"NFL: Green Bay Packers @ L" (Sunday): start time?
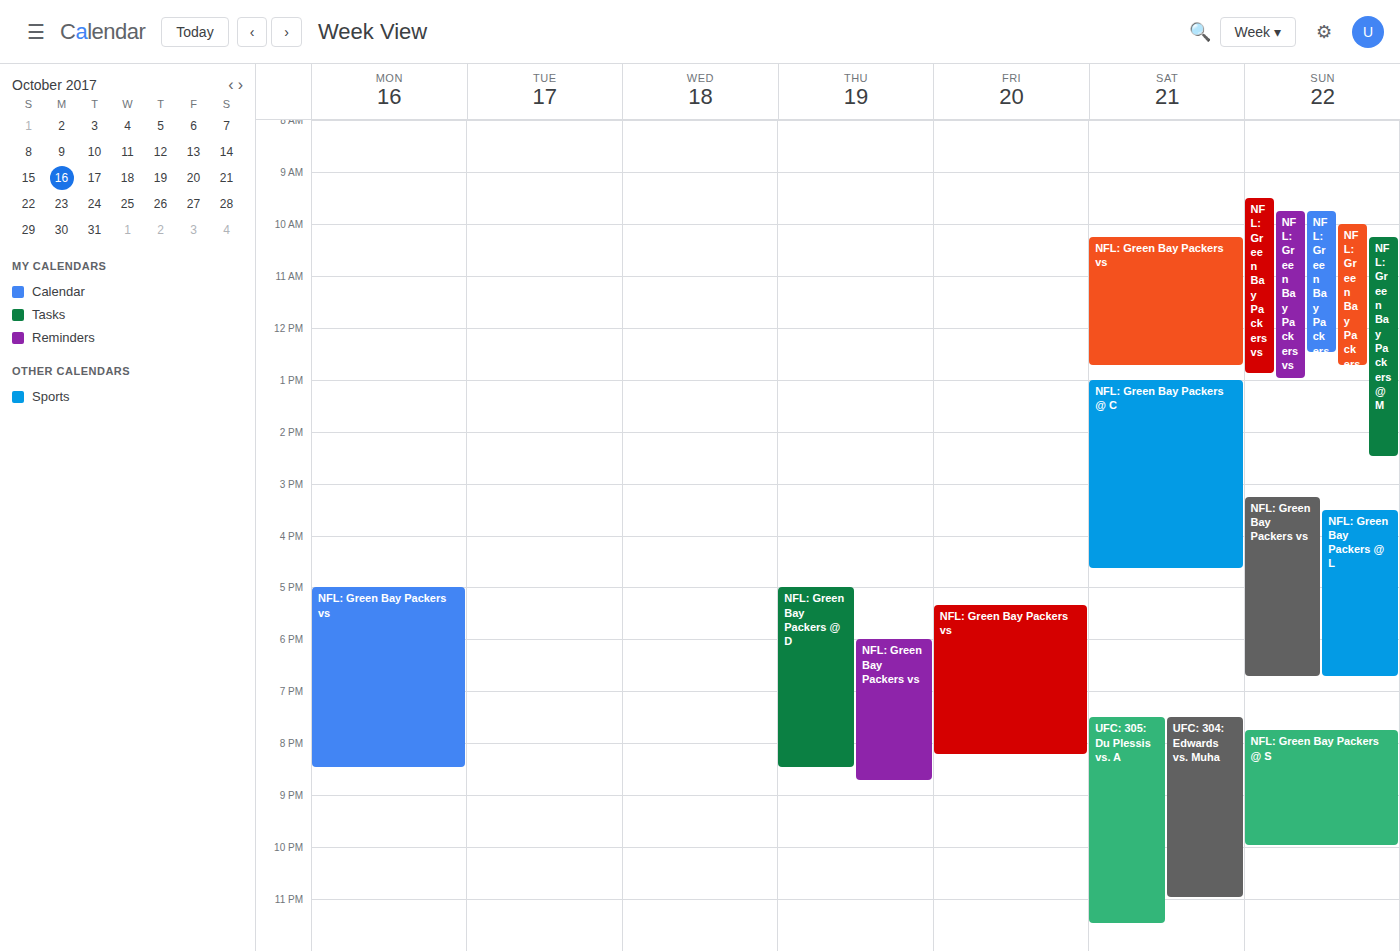
3:30 PM